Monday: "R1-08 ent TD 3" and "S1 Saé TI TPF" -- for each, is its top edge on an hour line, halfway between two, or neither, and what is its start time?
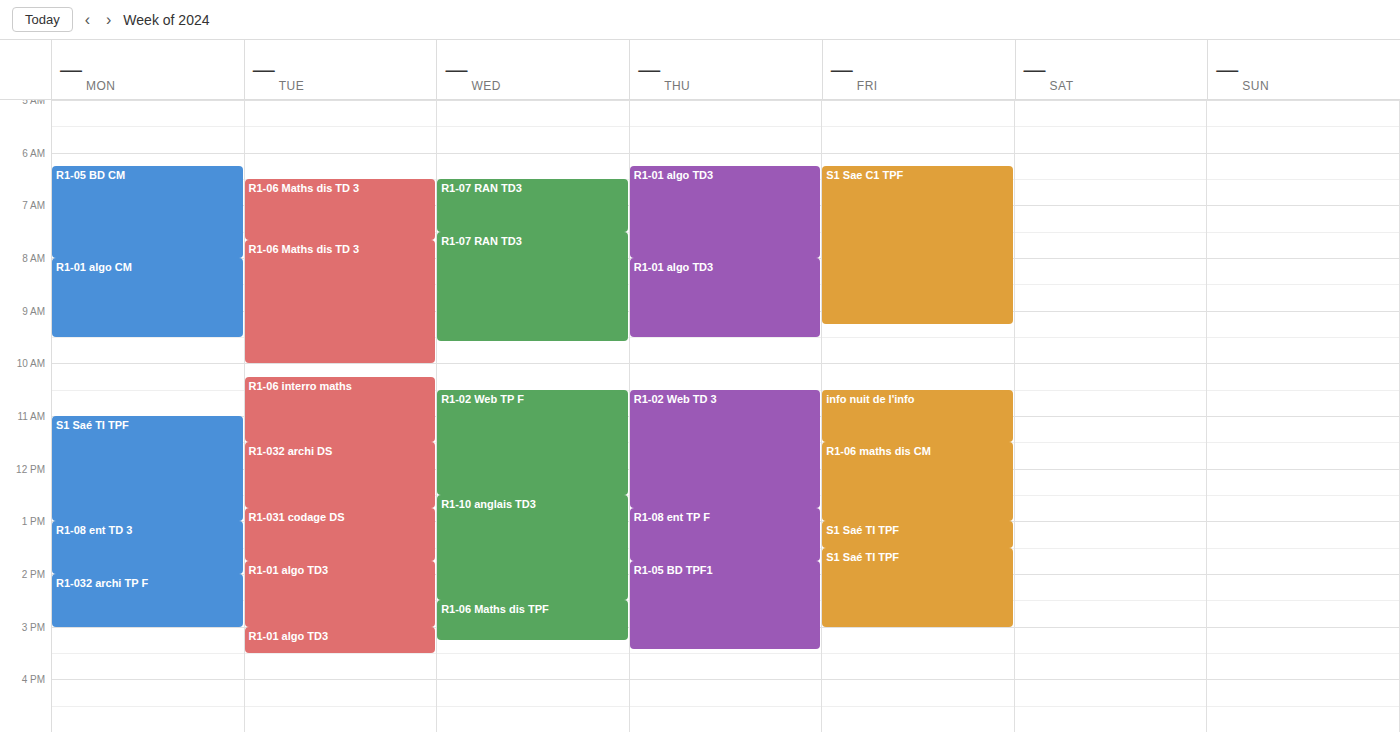
"R1-08 ent TD 3": 1:00 PM, exactly on the 1 PM line. "S1 Saé TI TPF": 11:00 AM, exactly on the 11 AM line.